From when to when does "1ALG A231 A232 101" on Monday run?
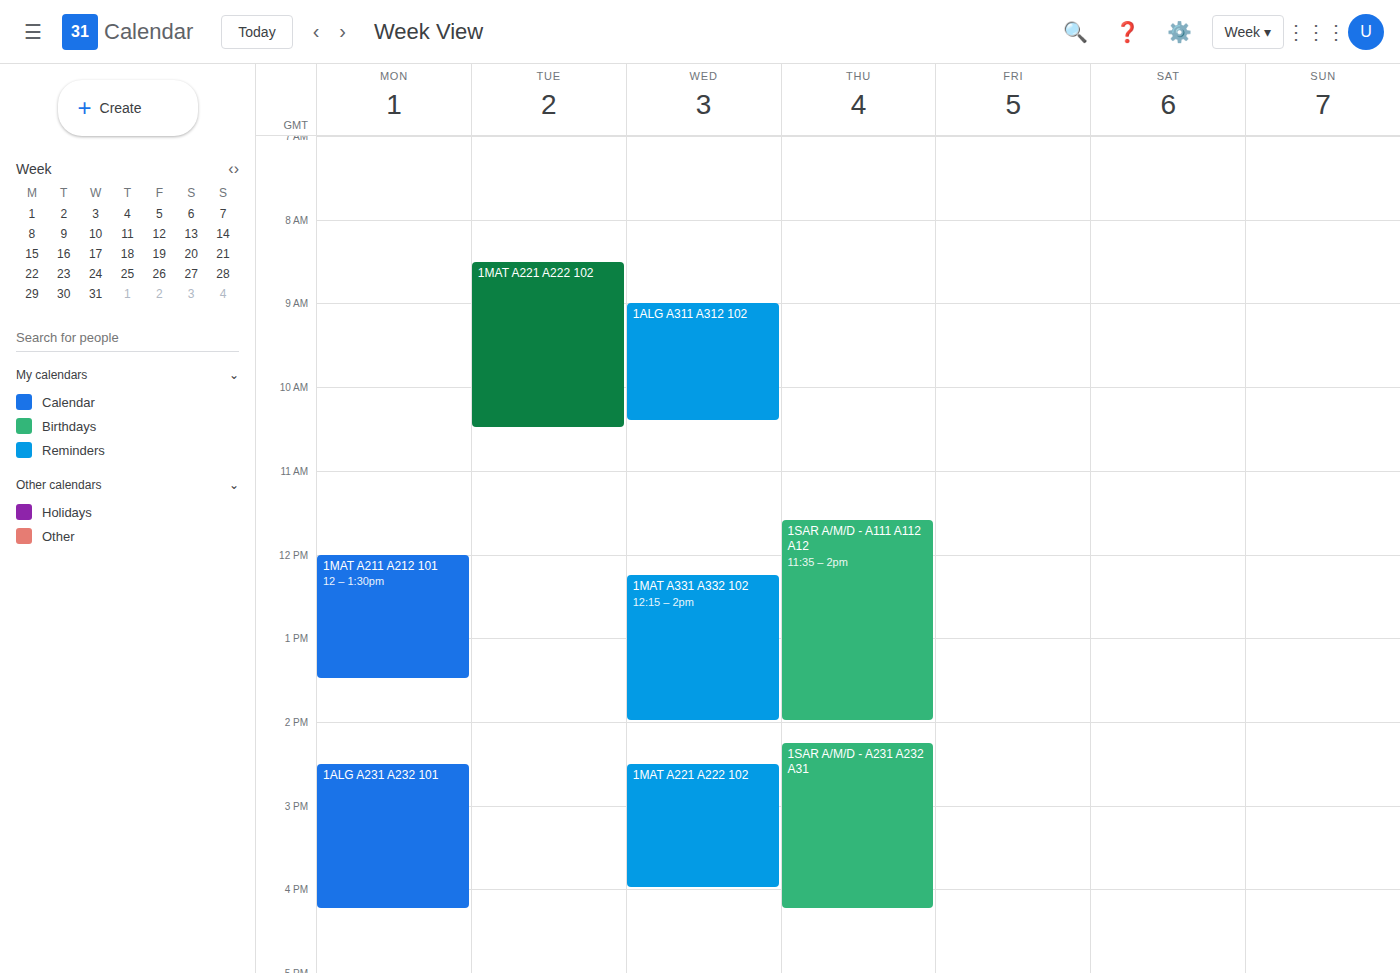
2:30 PM to 4:15 PM